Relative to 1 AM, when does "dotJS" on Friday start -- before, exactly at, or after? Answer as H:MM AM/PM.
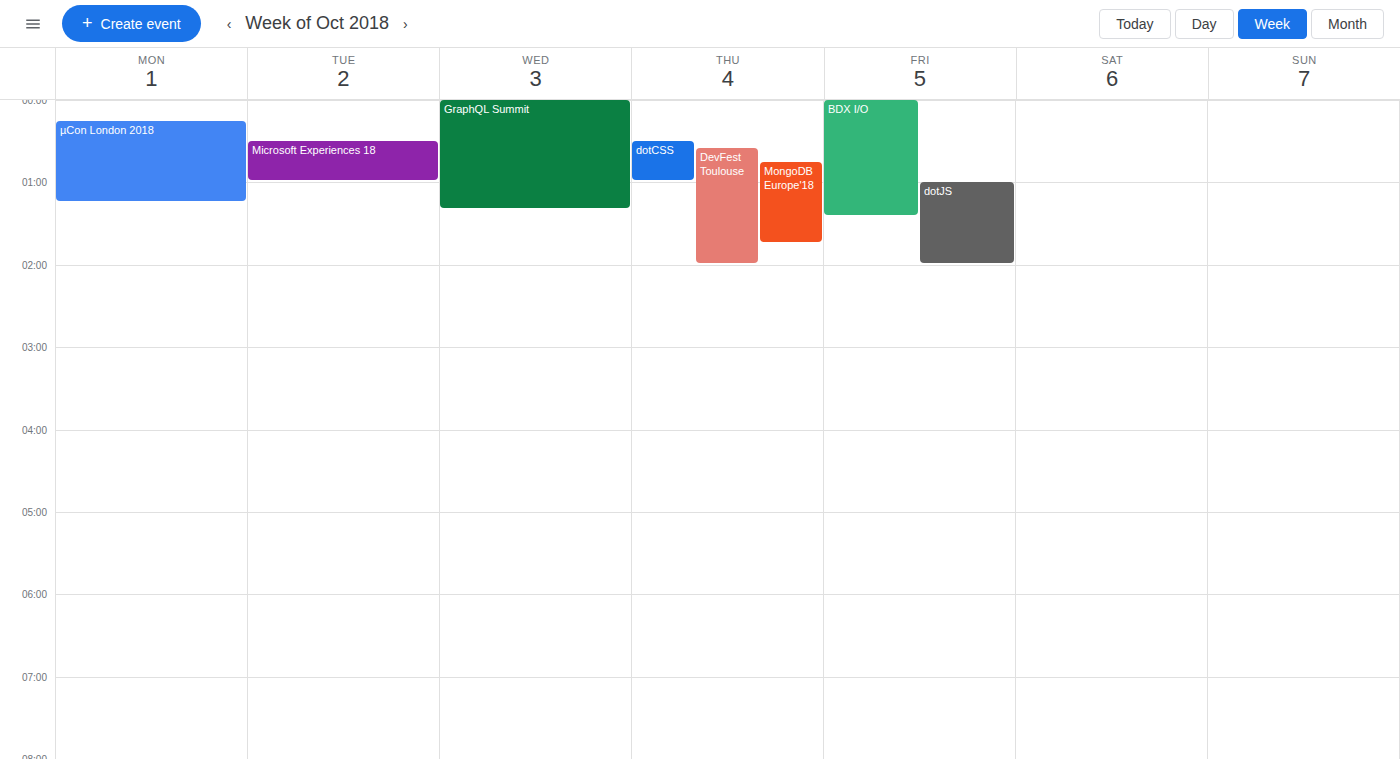
1:00 AM -- exactly at 1 AM, on the 1 AM line.